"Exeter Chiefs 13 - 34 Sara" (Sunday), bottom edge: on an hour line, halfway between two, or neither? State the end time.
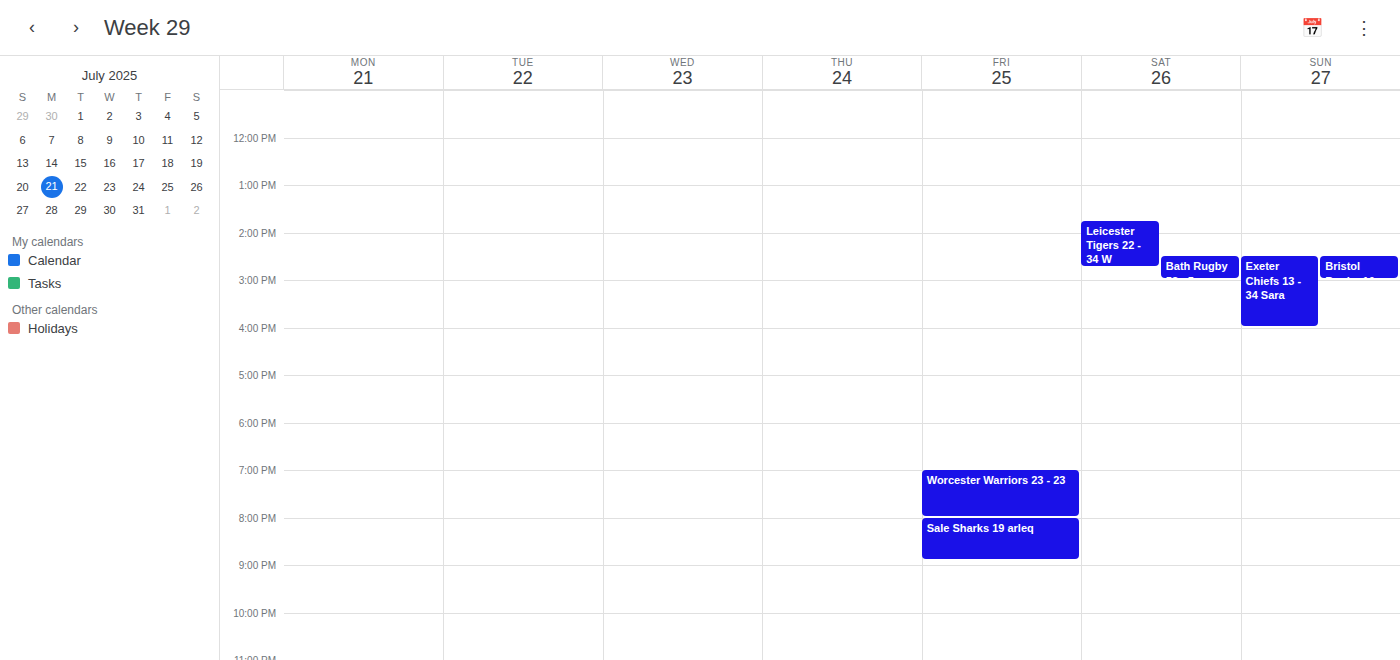
16:00 -- exactly on the 16:00 line.